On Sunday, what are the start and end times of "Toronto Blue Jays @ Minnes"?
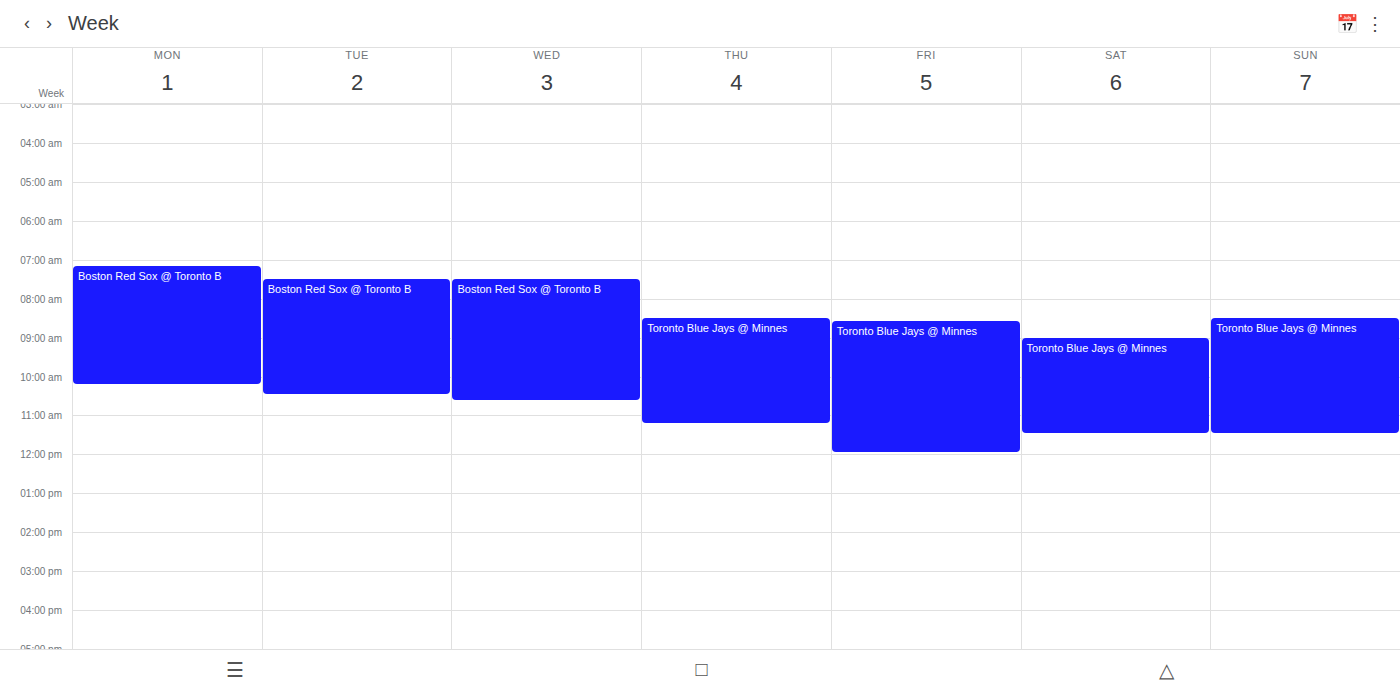
8:30 AM to 11:30 AM